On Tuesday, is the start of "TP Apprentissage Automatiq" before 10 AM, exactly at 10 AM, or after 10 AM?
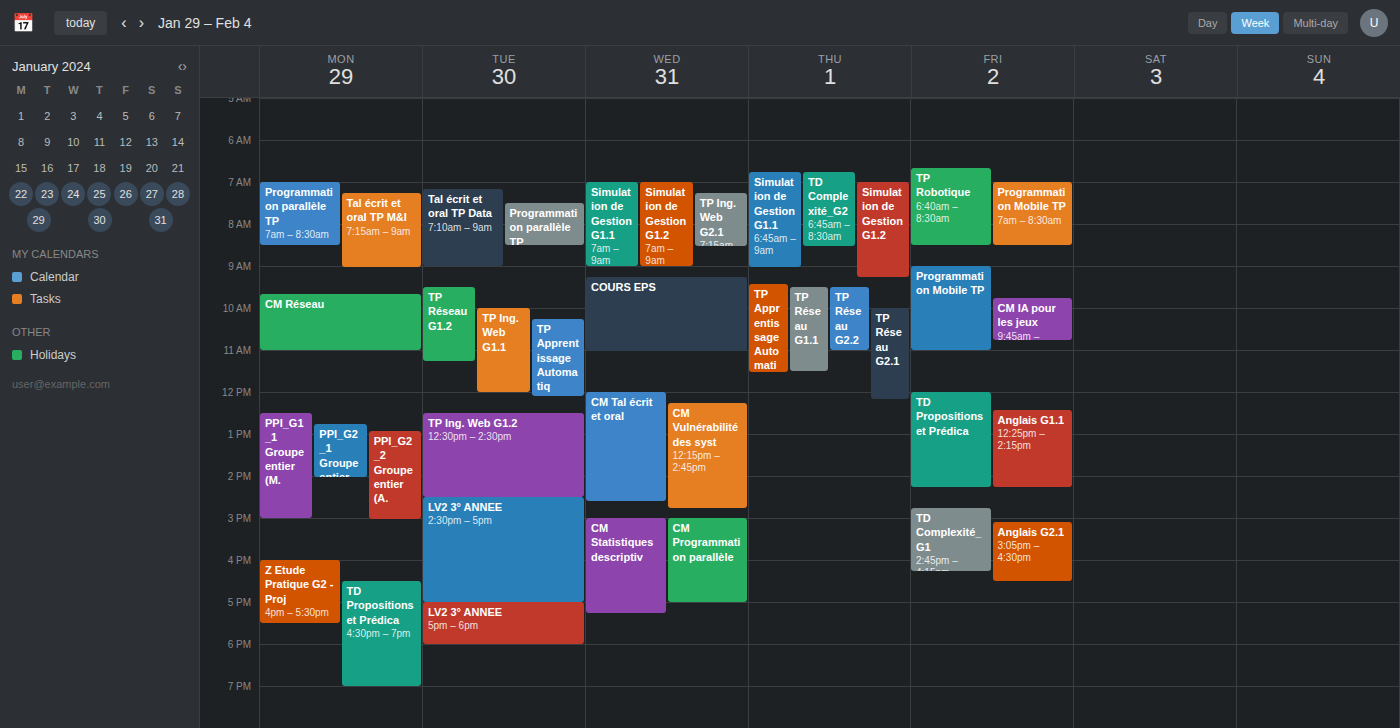
10:15 AM -- after 10 AM, 15 minutes below the 10 AM line.